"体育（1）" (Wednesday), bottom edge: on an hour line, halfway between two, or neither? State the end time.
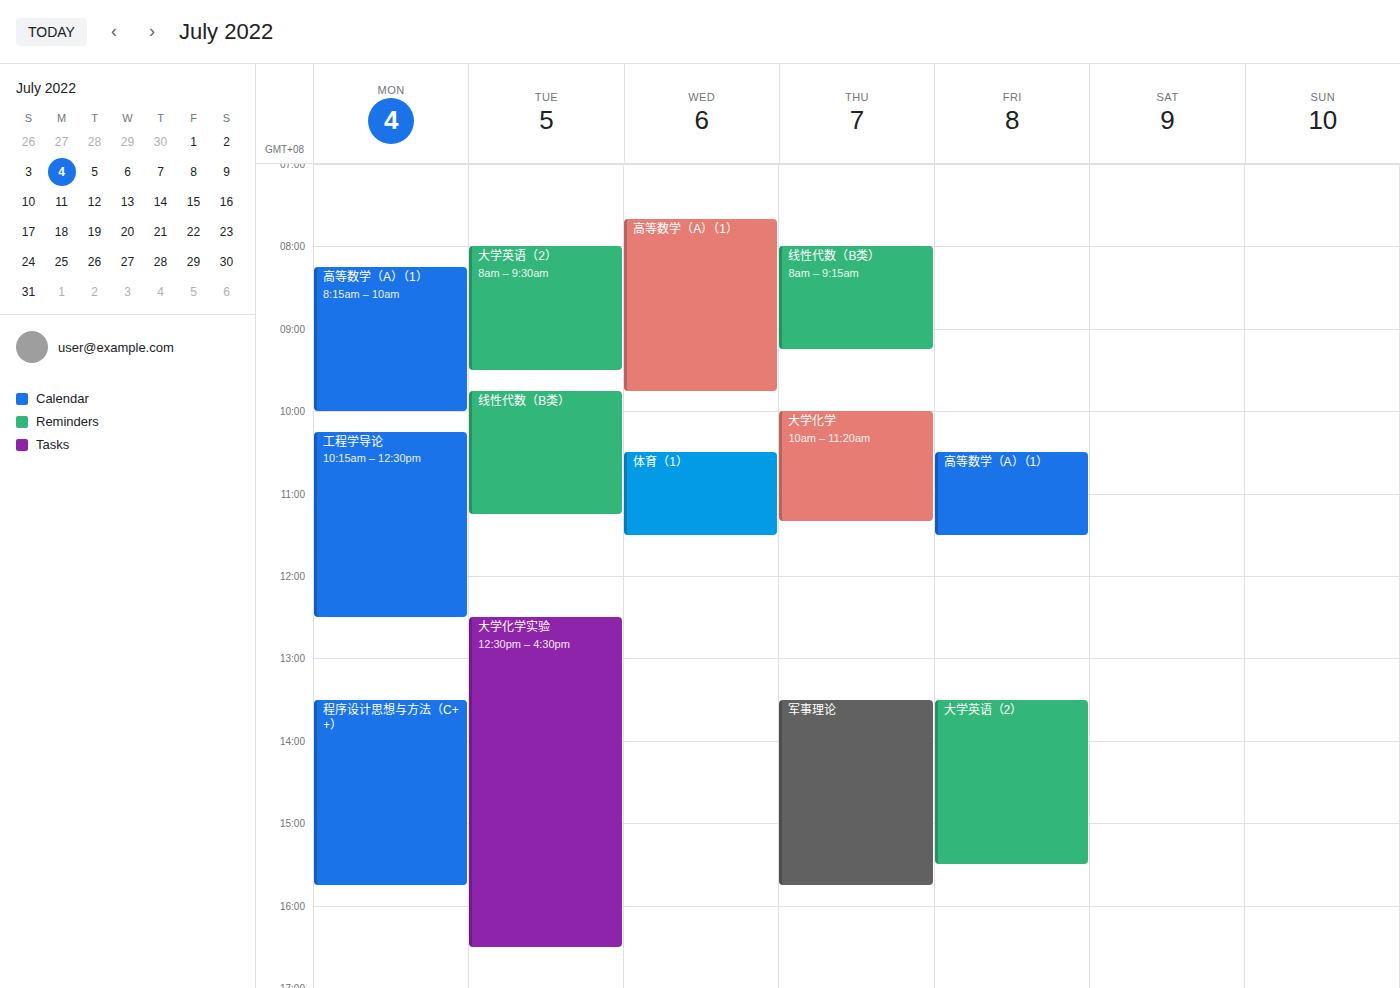
11:30 AM -- halfway between the 11 AM and 12 PM lines.